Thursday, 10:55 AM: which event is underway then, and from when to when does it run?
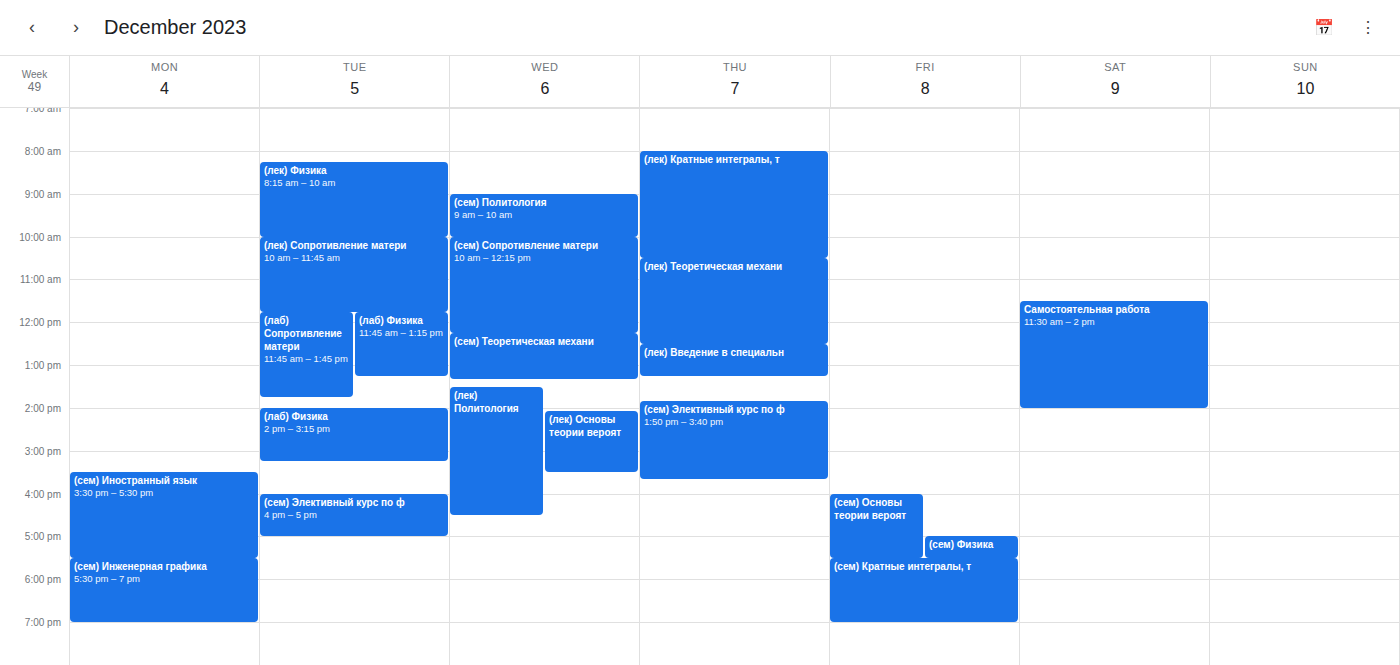
"(лек) Теоретическая механи", 10:30 AM to 12:30 PM